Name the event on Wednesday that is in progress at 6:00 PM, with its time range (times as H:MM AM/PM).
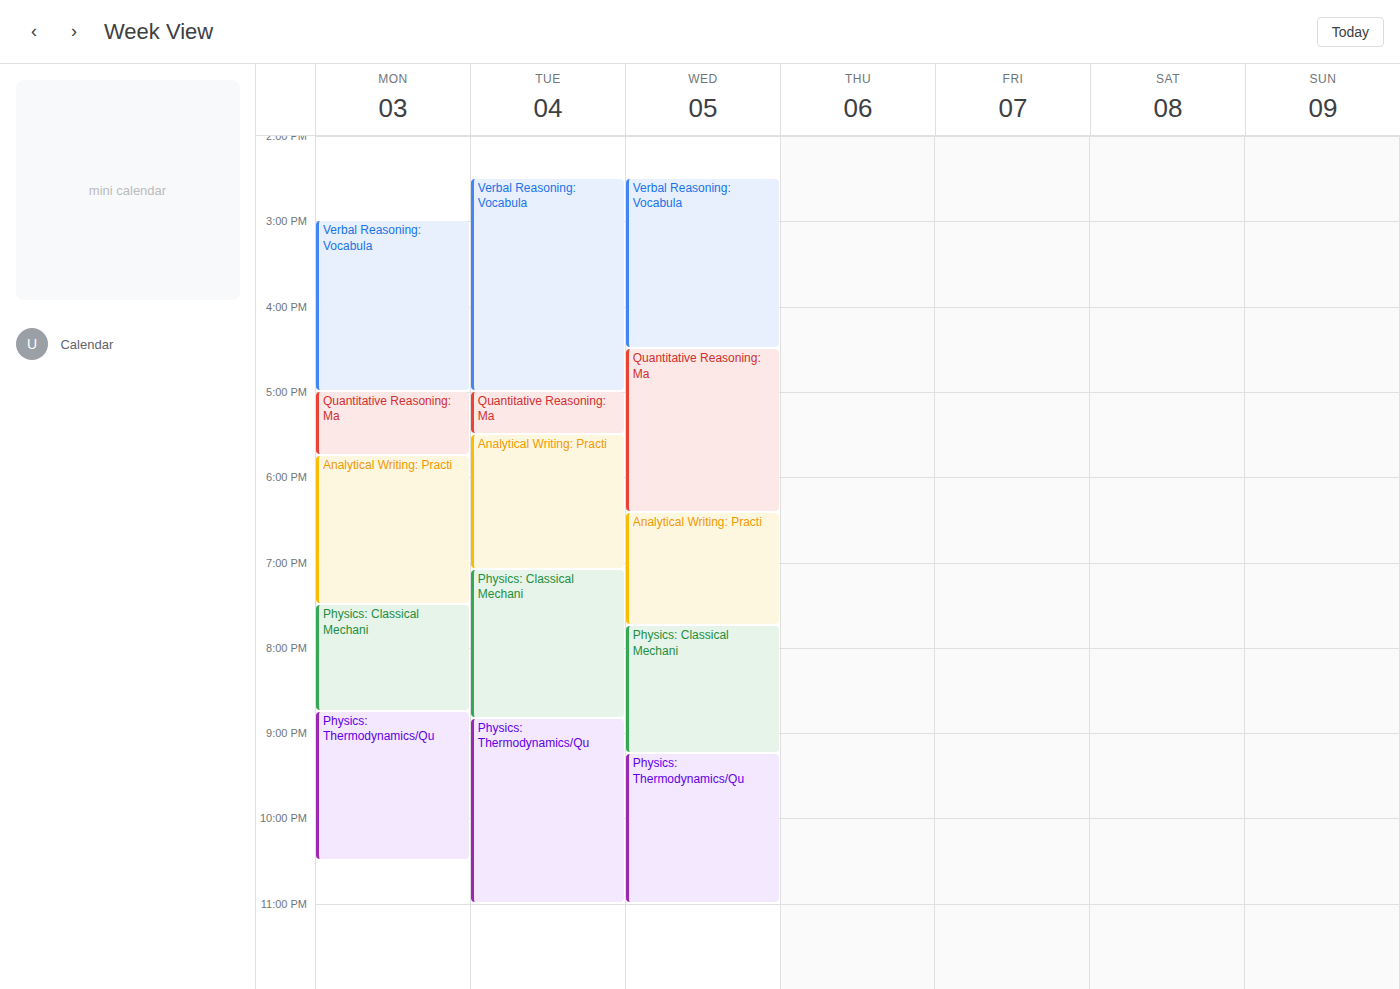
"Quantitative Reasoning: Ma", 4:30 PM to 6:25 PM